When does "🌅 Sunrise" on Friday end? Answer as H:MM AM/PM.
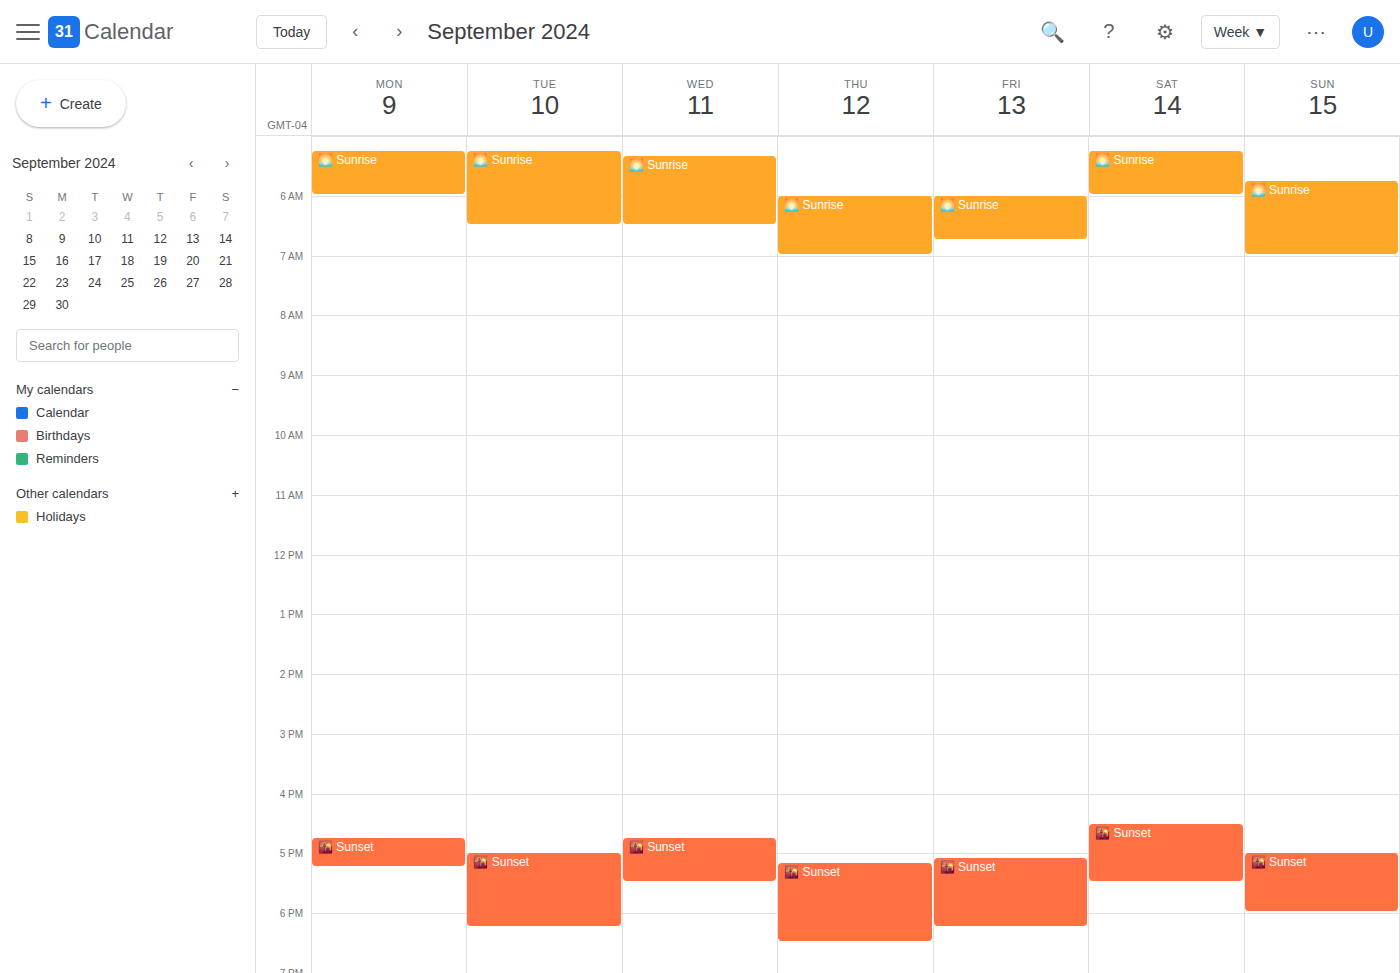
6:45 AM